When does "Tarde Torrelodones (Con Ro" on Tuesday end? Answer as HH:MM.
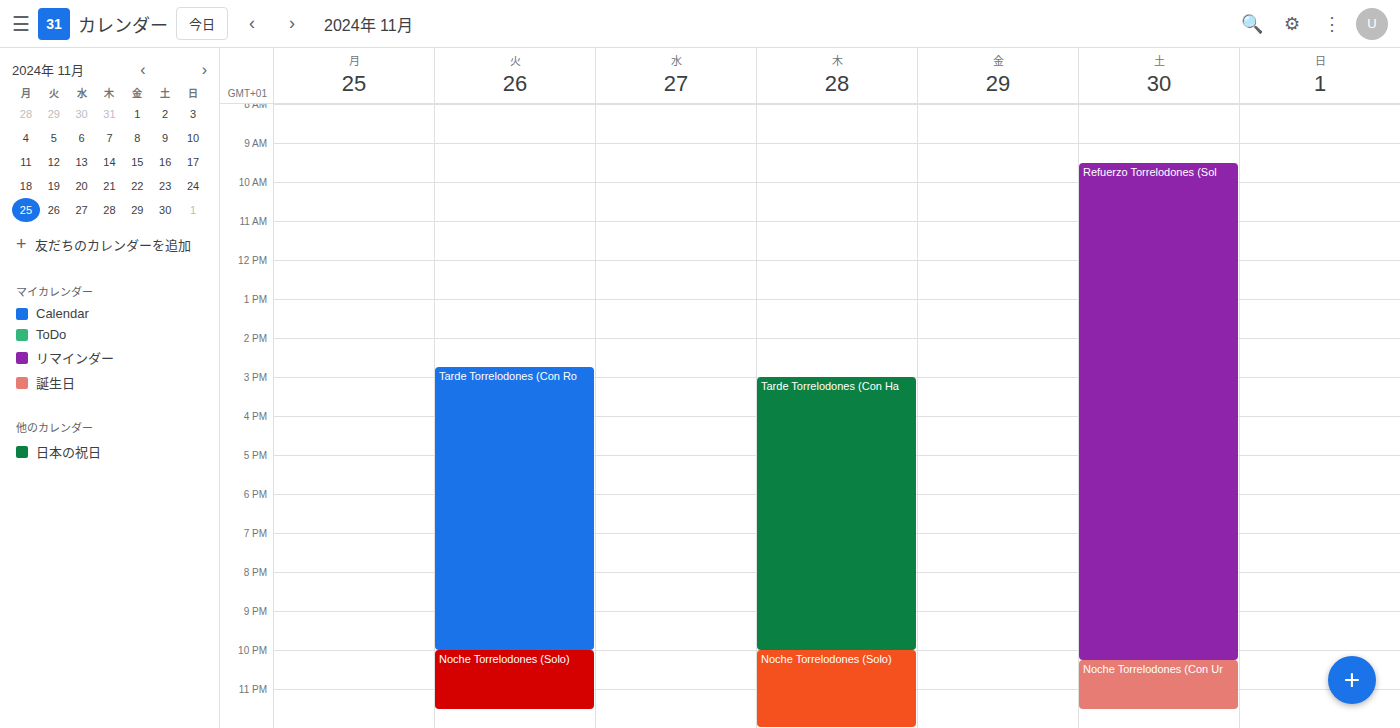
22:00